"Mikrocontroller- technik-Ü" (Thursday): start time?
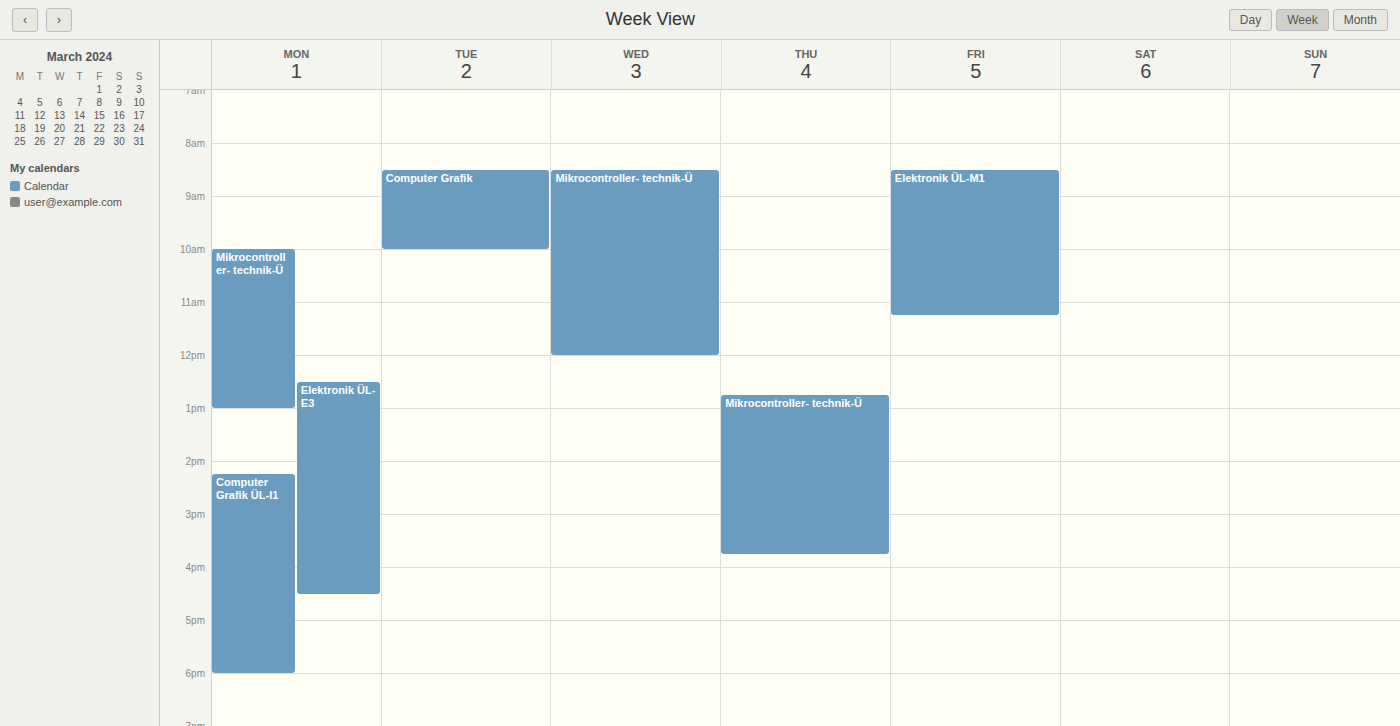
12:45 PM